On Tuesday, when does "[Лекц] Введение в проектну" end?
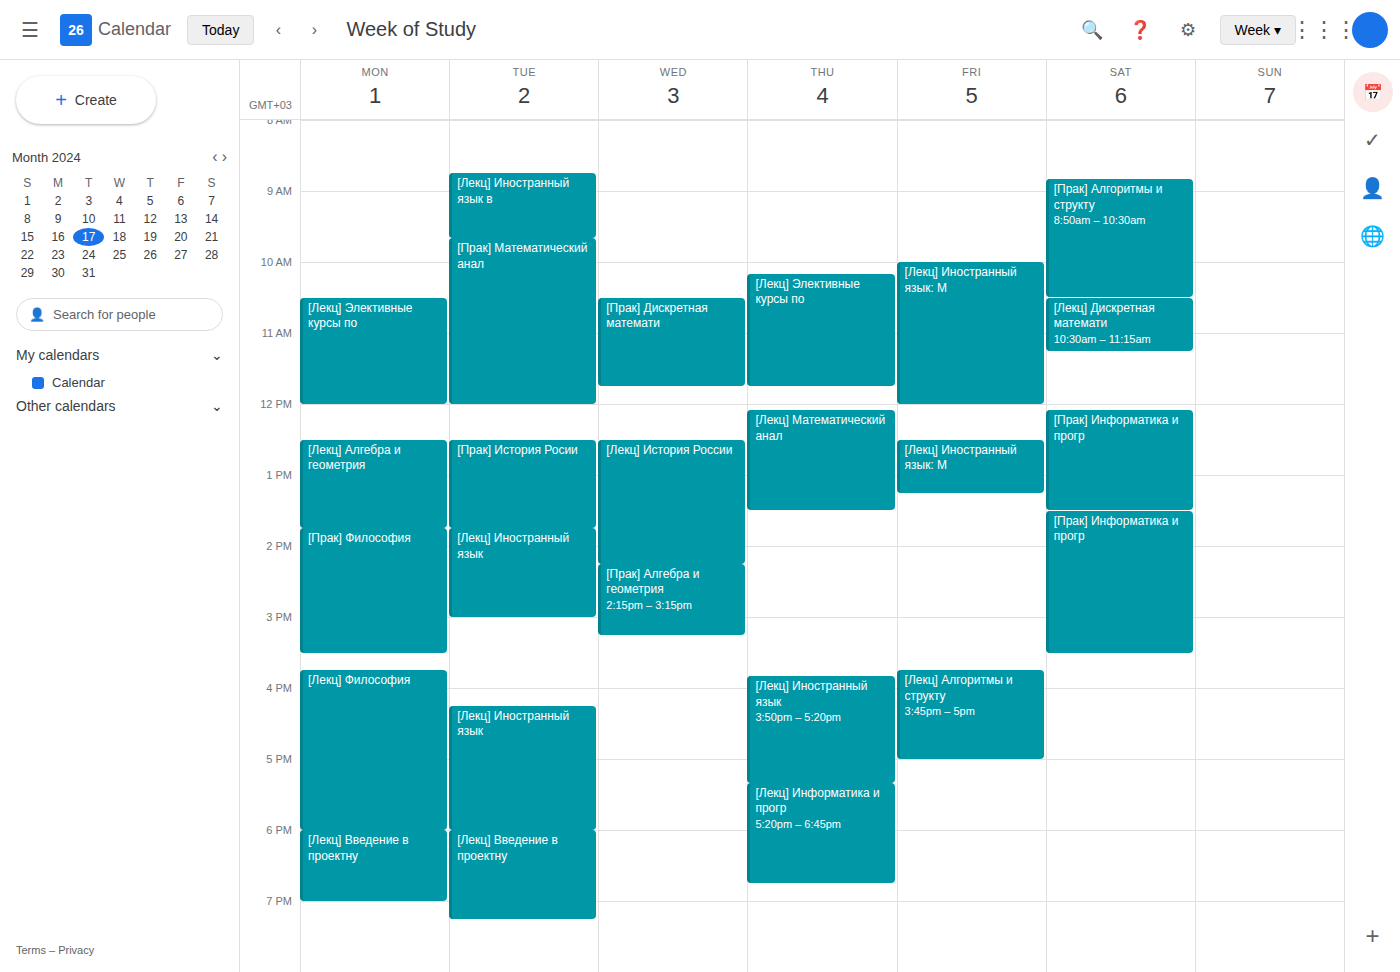
19:15